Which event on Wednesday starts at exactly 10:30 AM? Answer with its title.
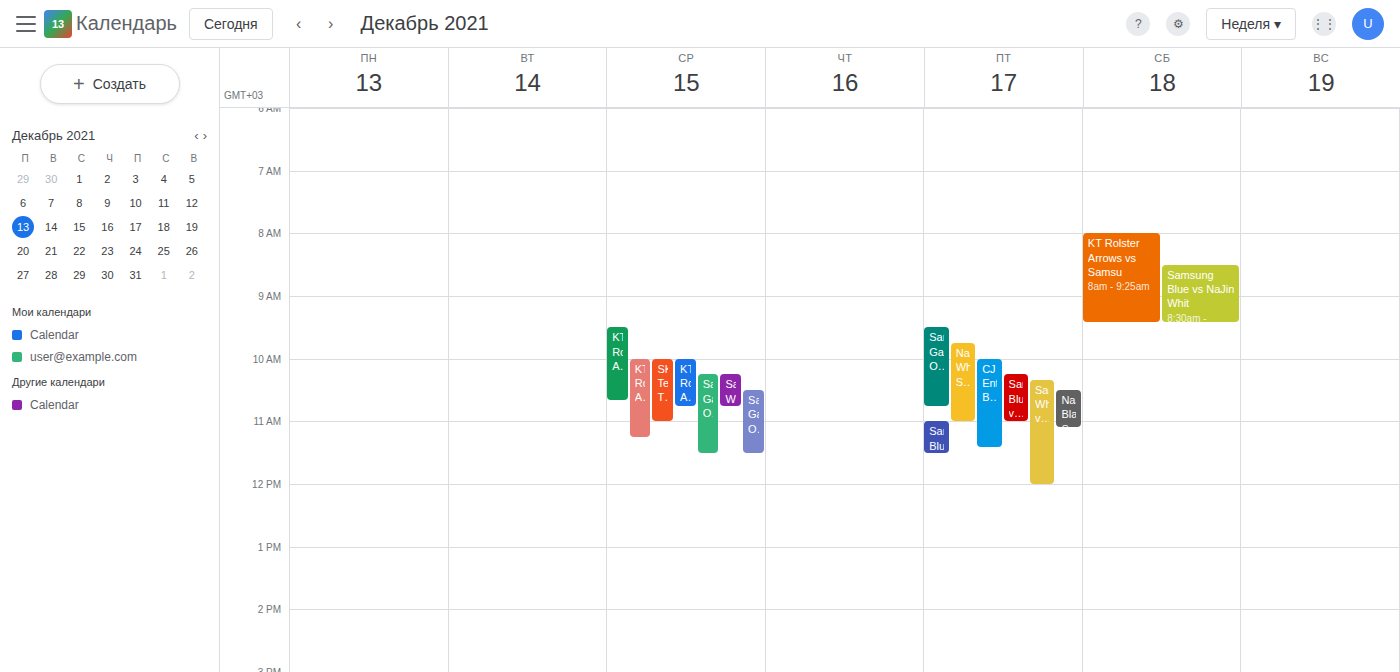
"Samsung Galaxy Ozone vs SK"